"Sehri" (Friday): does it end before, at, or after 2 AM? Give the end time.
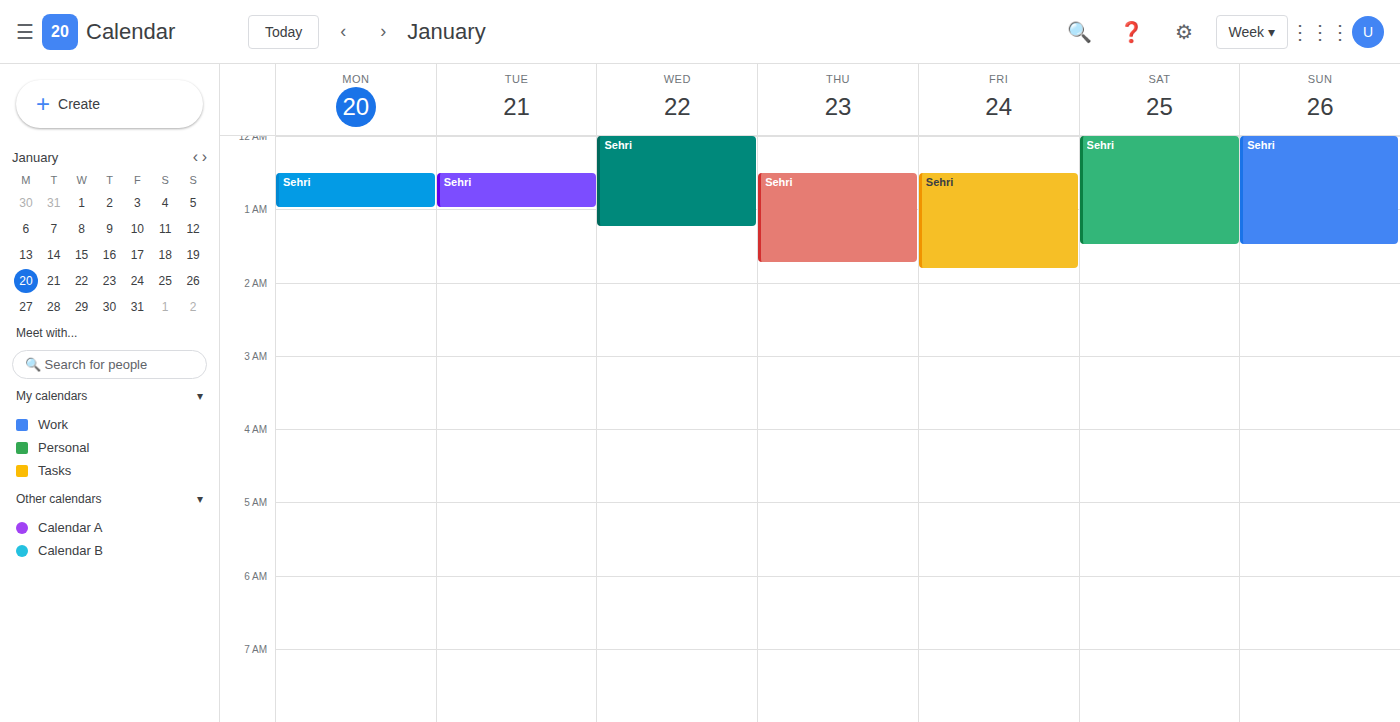
1:50 AM -- before 2 AM, 10 minutes above the 2 AM line.